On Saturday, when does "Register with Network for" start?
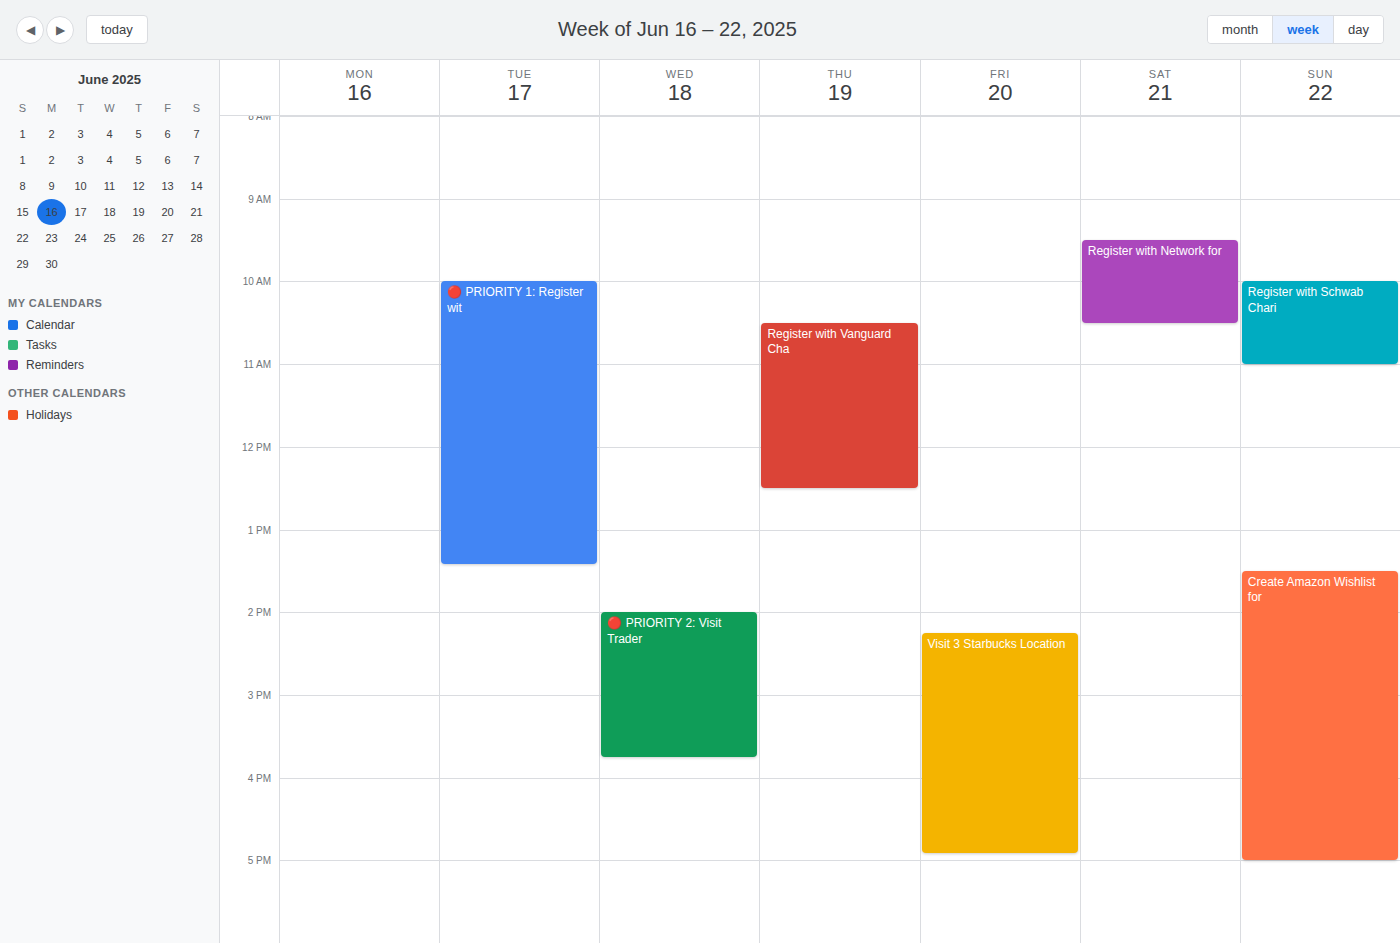
9:30 AM